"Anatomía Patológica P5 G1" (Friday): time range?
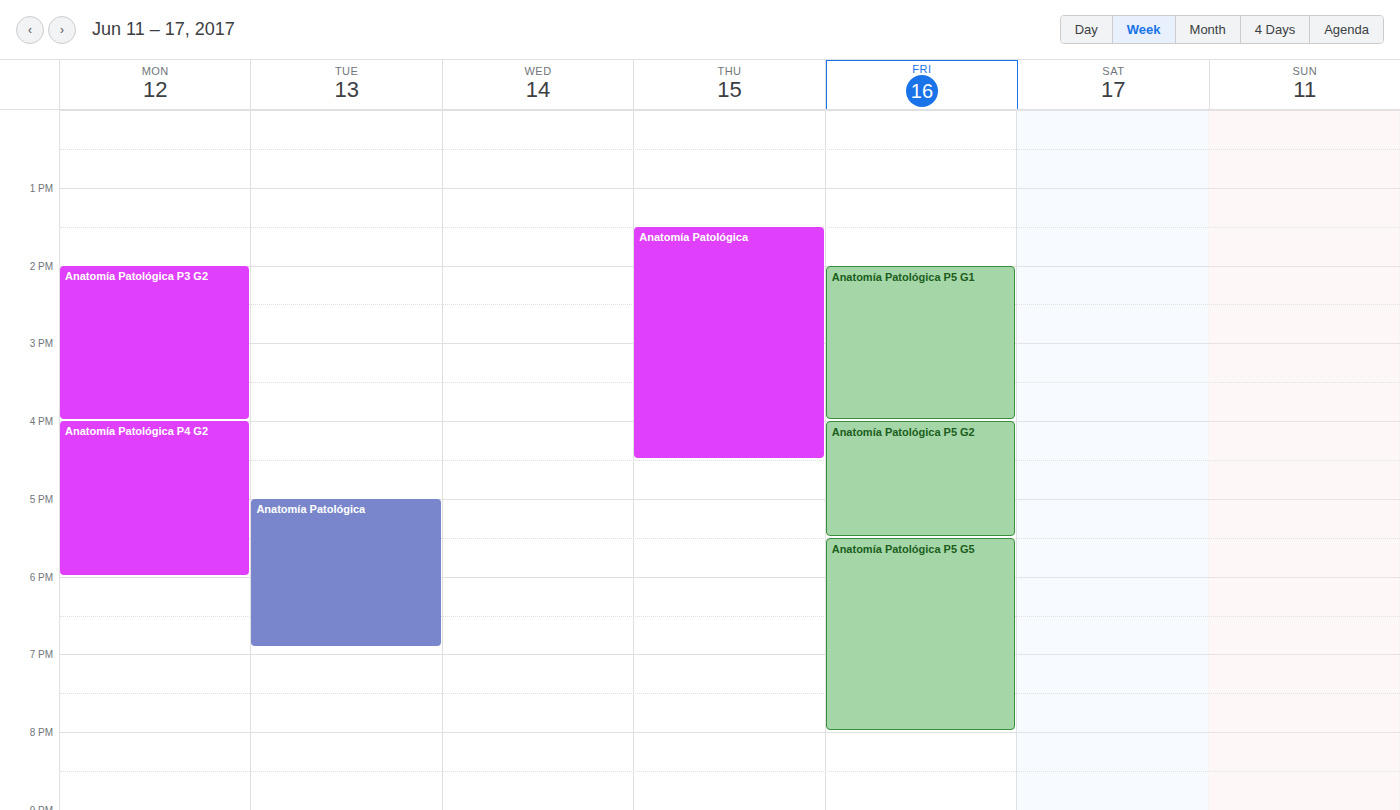
2:00 PM to 4:00 PM